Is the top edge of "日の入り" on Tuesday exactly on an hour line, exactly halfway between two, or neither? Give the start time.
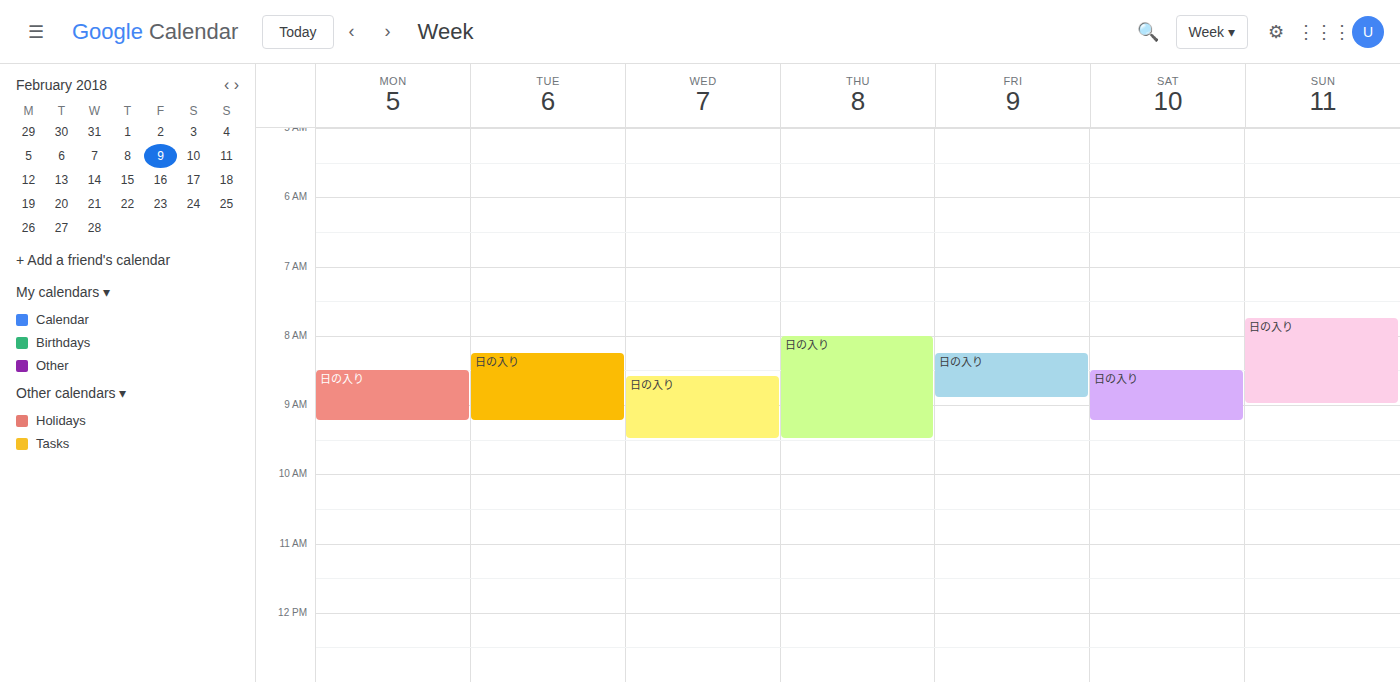
08:15 -- neither: a quarter of the way from the 08:00 line to the 09:00 line.